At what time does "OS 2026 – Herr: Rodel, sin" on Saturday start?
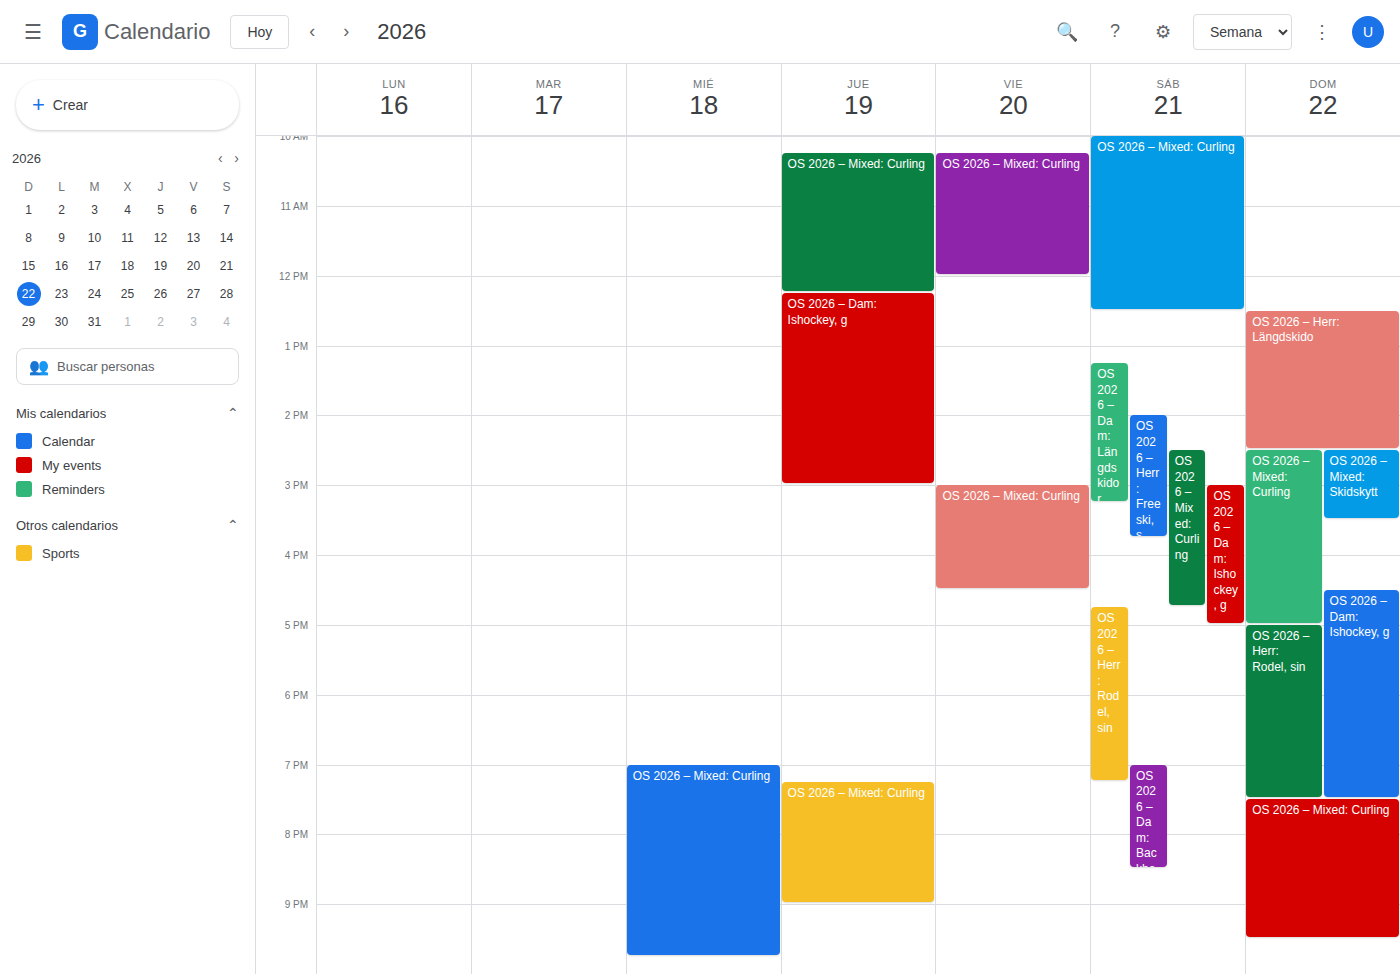
4:45 PM